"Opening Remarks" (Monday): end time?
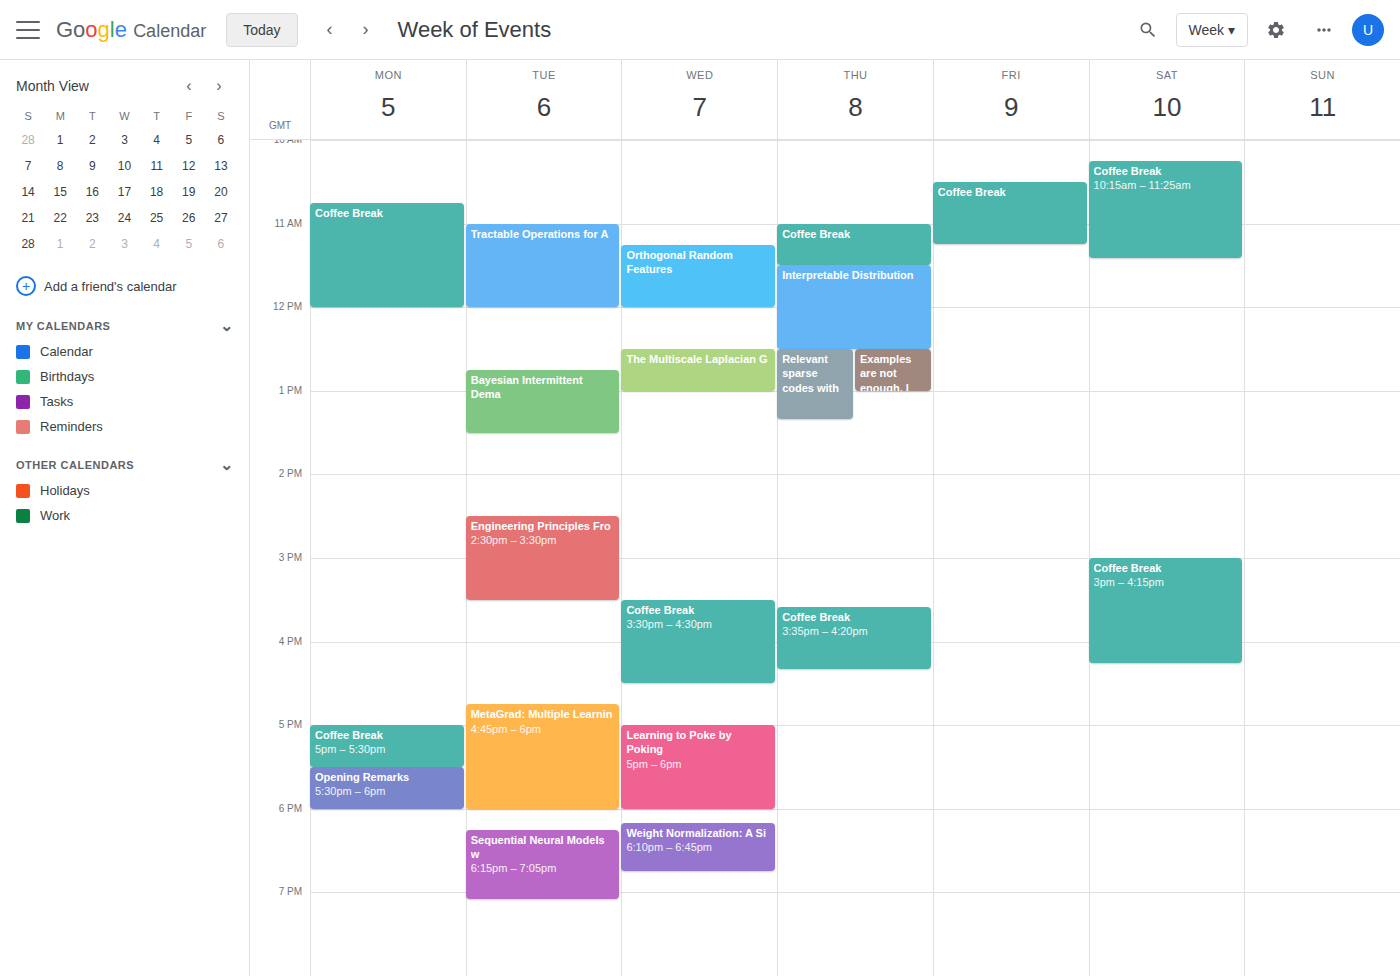
6:00 PM